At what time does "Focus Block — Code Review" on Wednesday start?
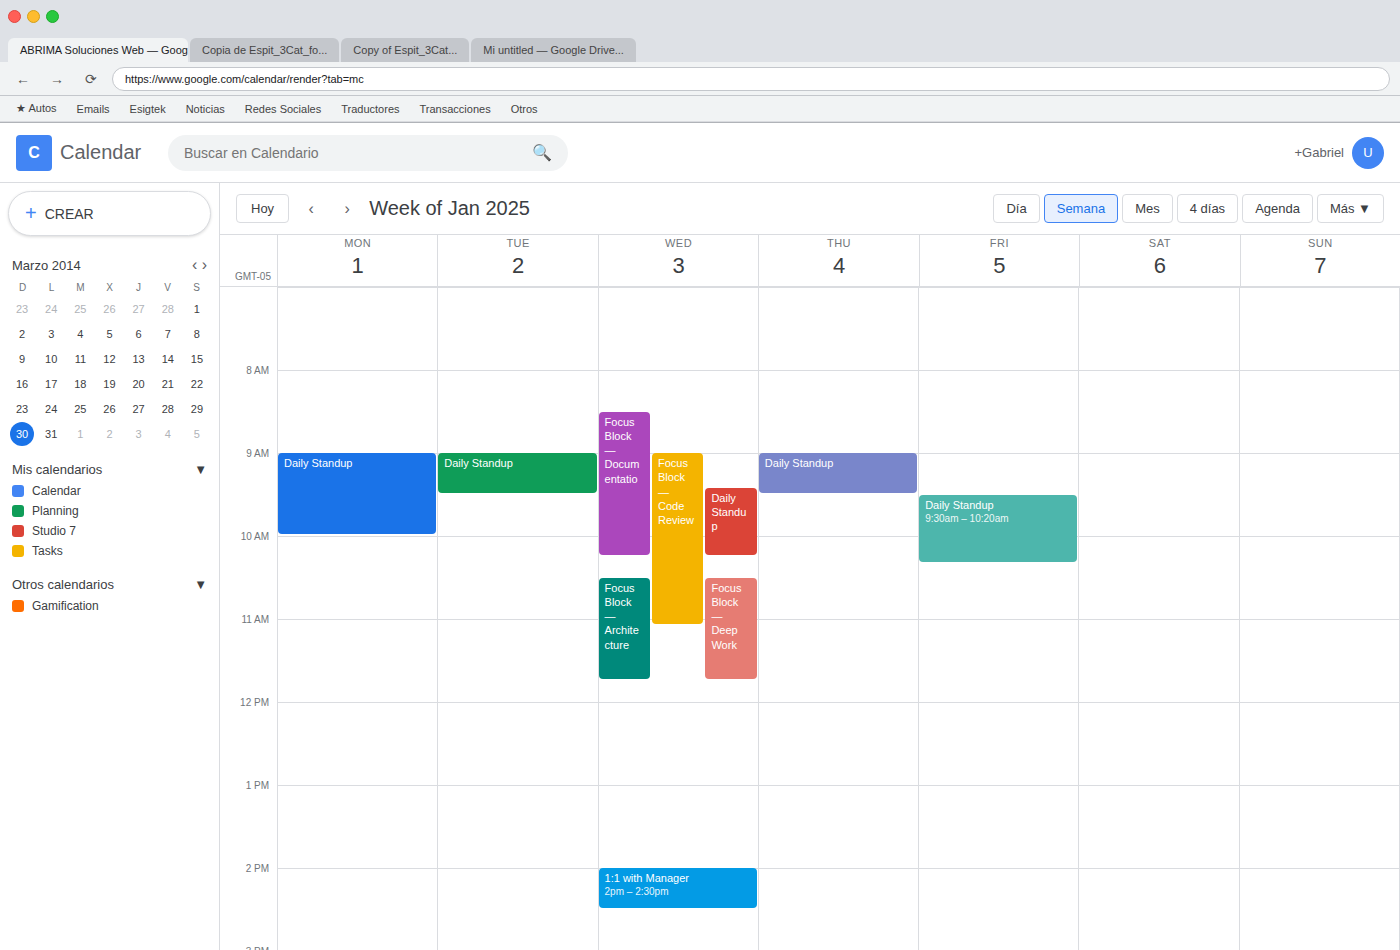
9:00 AM